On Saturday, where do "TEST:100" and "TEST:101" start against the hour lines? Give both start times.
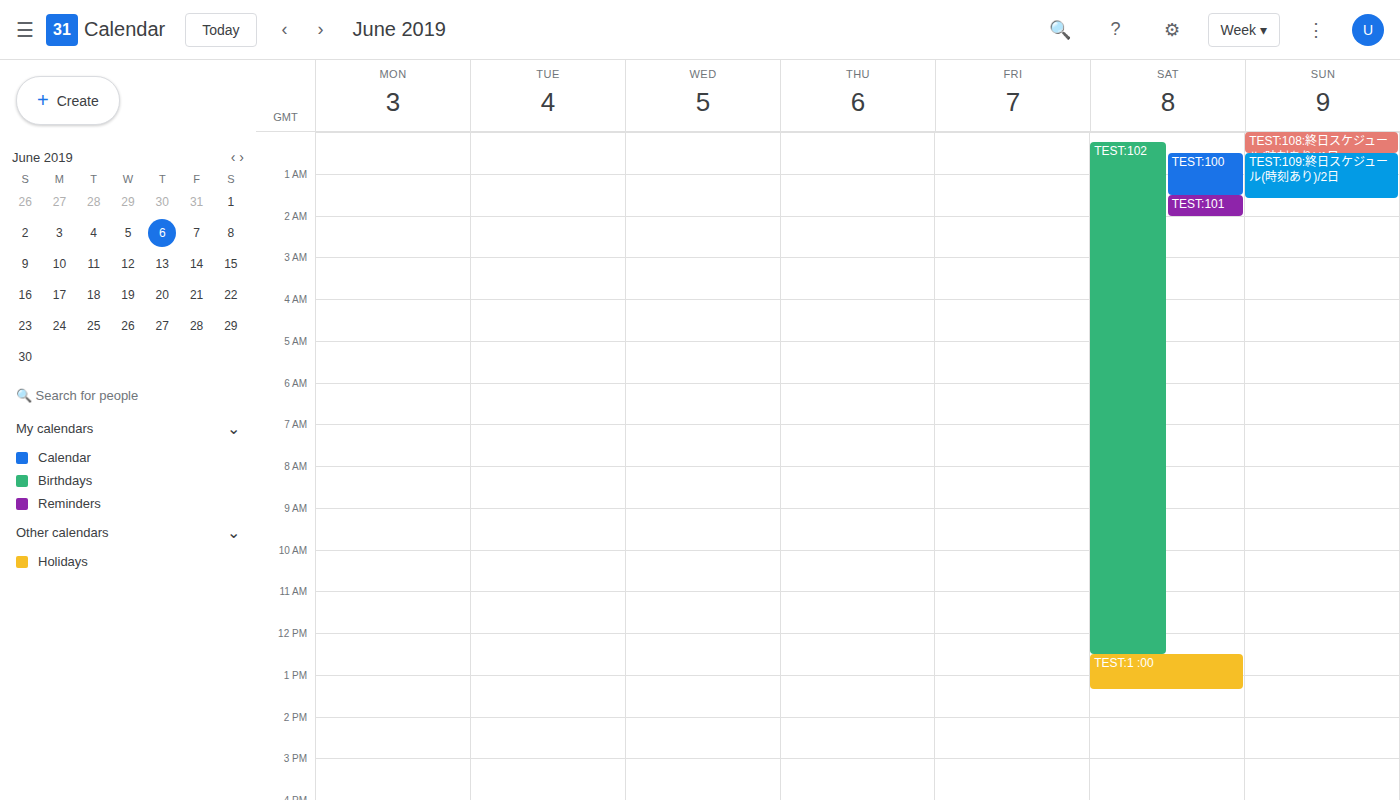
"TEST:100": 12:30 AM, halfway between the 12 AM and 1 AM lines. "TEST:101": 1:30 AM, halfway between the 1 AM and 2 AM lines.